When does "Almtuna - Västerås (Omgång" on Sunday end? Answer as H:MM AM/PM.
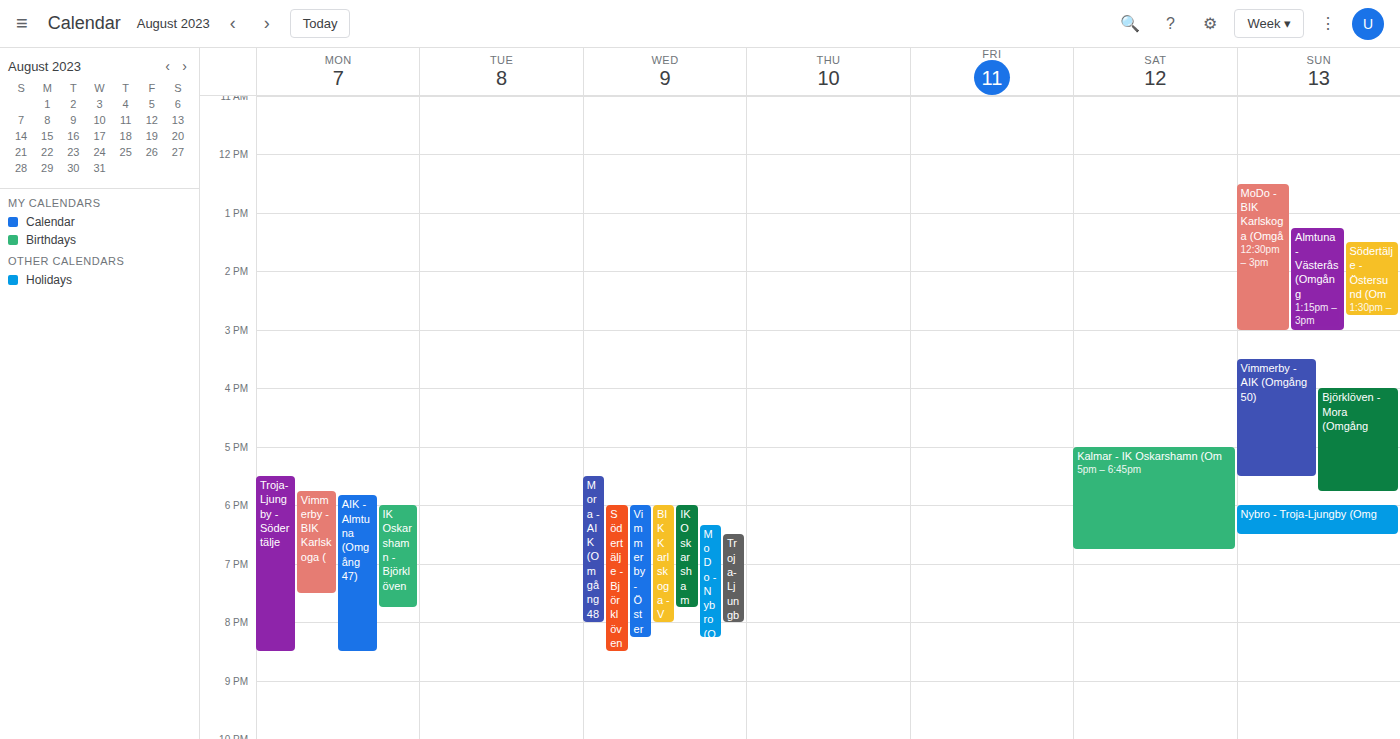
3:00 PM